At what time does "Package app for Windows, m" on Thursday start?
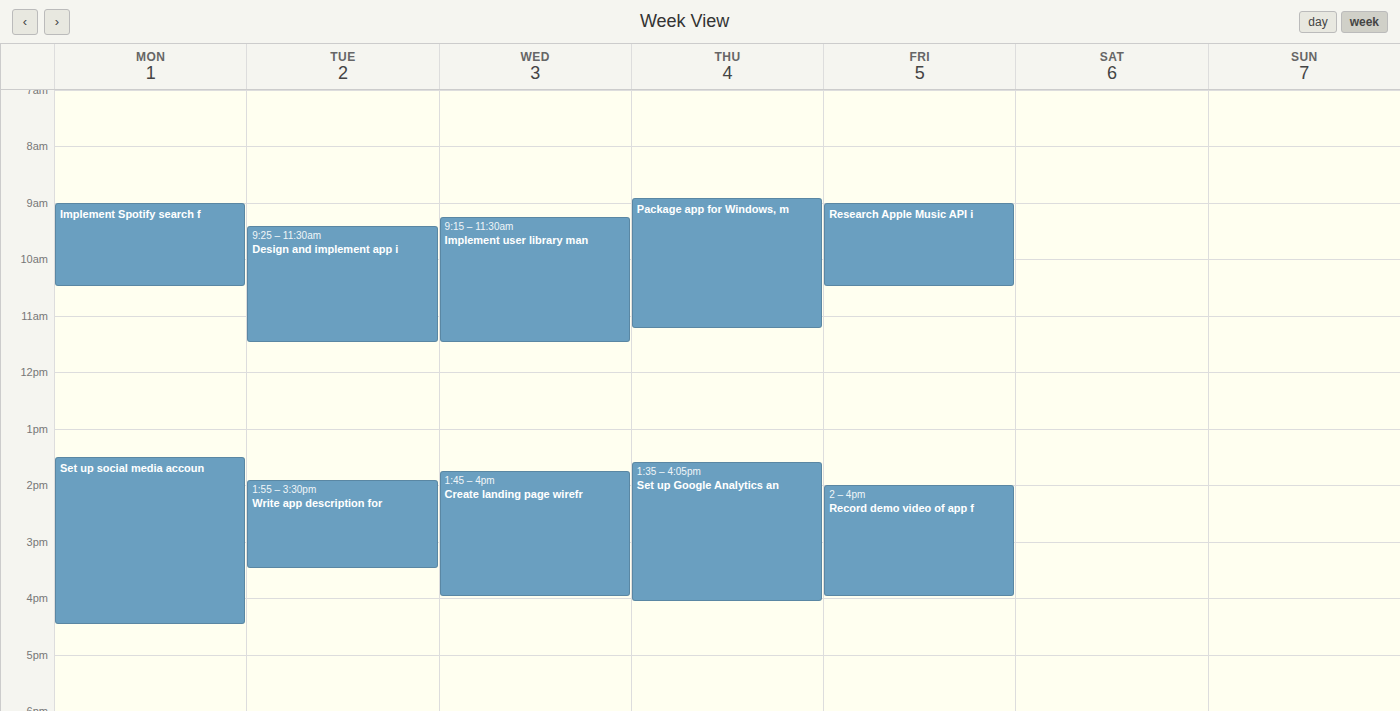
8:55 AM